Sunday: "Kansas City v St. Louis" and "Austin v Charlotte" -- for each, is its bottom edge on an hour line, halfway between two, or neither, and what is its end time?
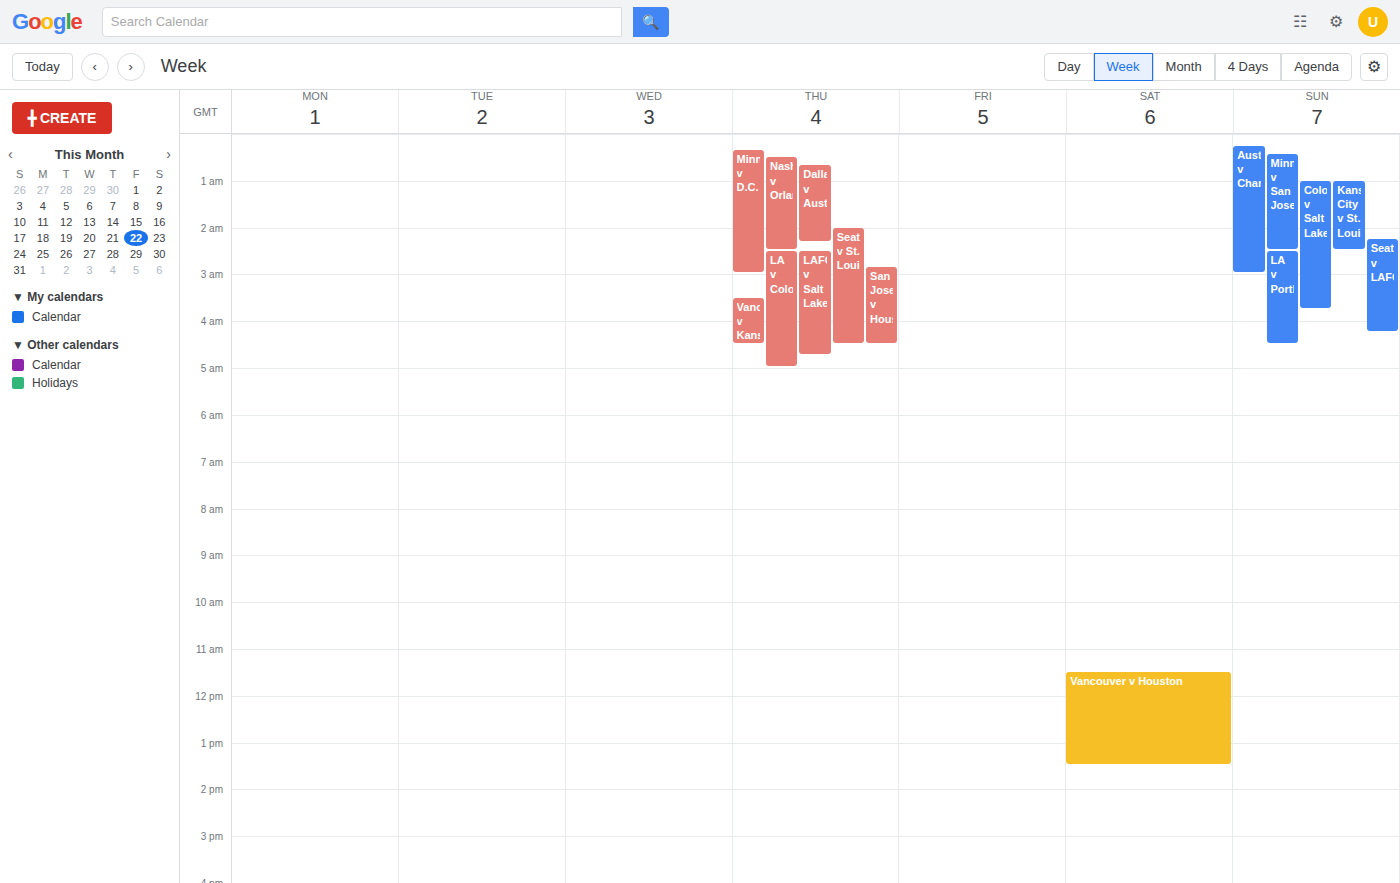
"Kansas City v St. Louis": 2:30 AM, halfway between the 2 AM and 3 AM lines. "Austin v Charlotte": 3:00 AM, exactly on the 3 AM line.